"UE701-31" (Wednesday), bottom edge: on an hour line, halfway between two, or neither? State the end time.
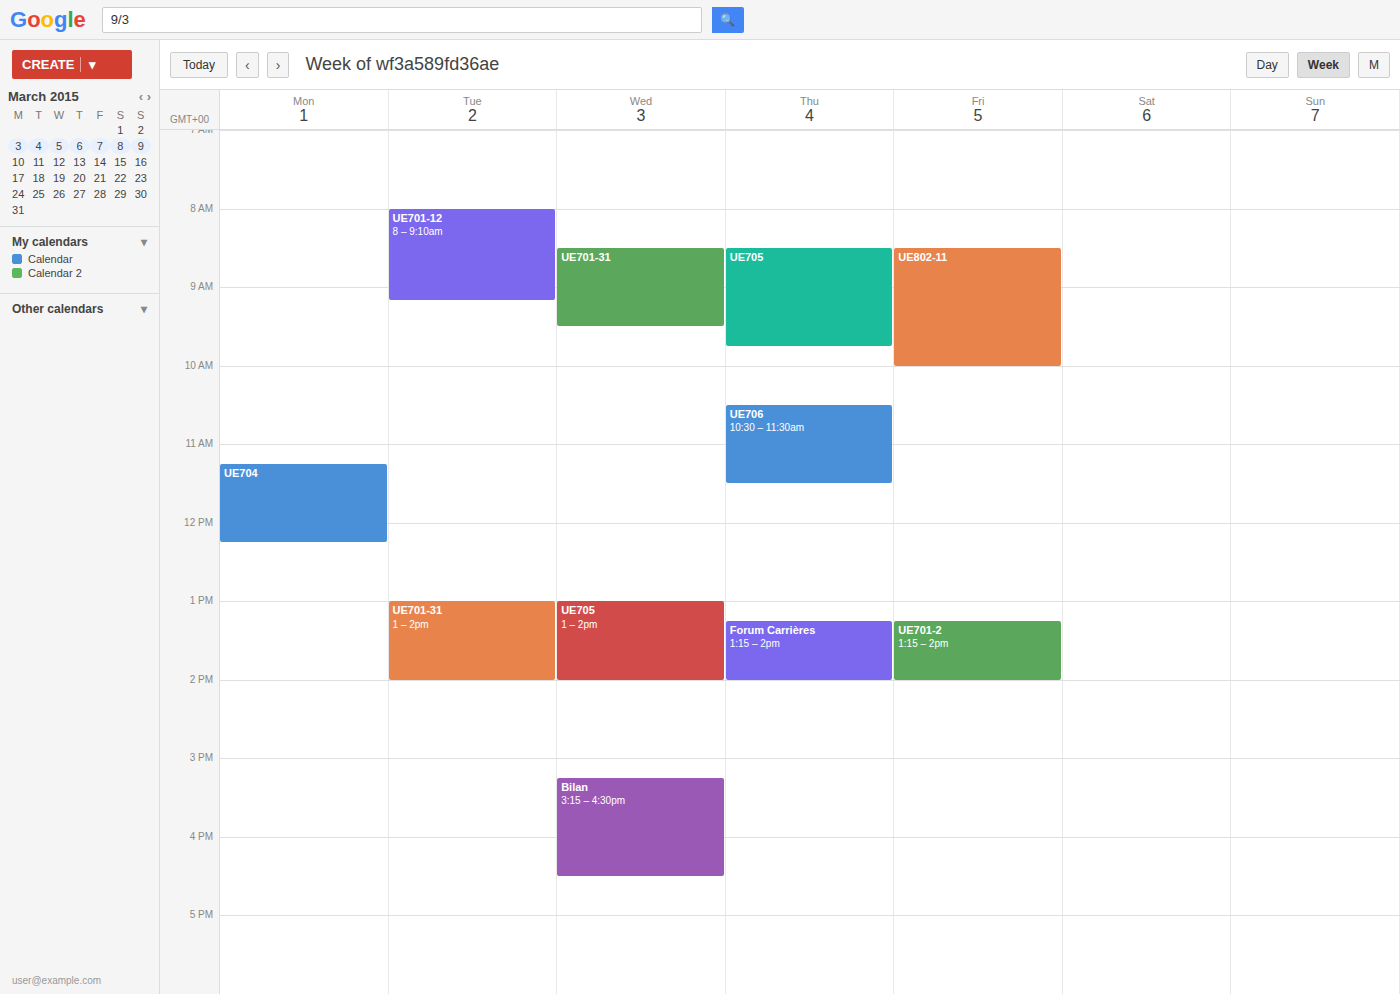
9:30 AM -- halfway between the 9 AM and 10 AM lines.